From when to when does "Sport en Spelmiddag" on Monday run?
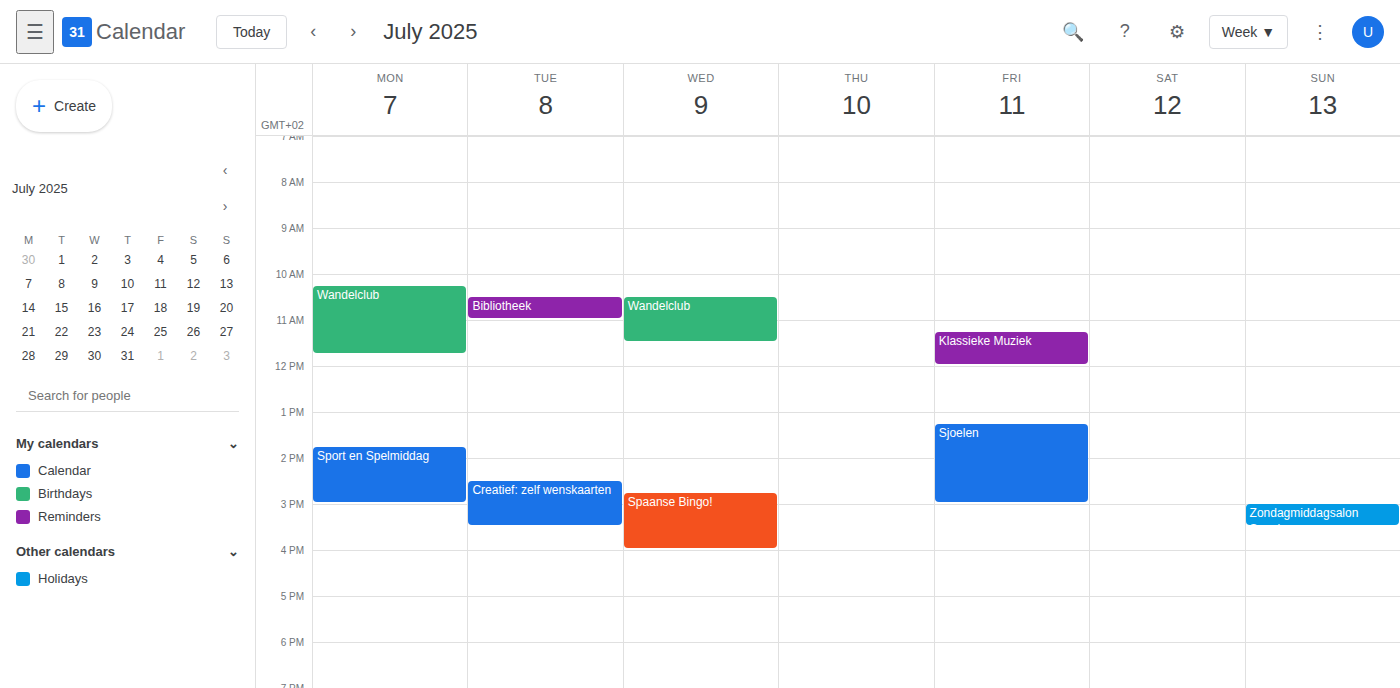
13:45 to 15:00